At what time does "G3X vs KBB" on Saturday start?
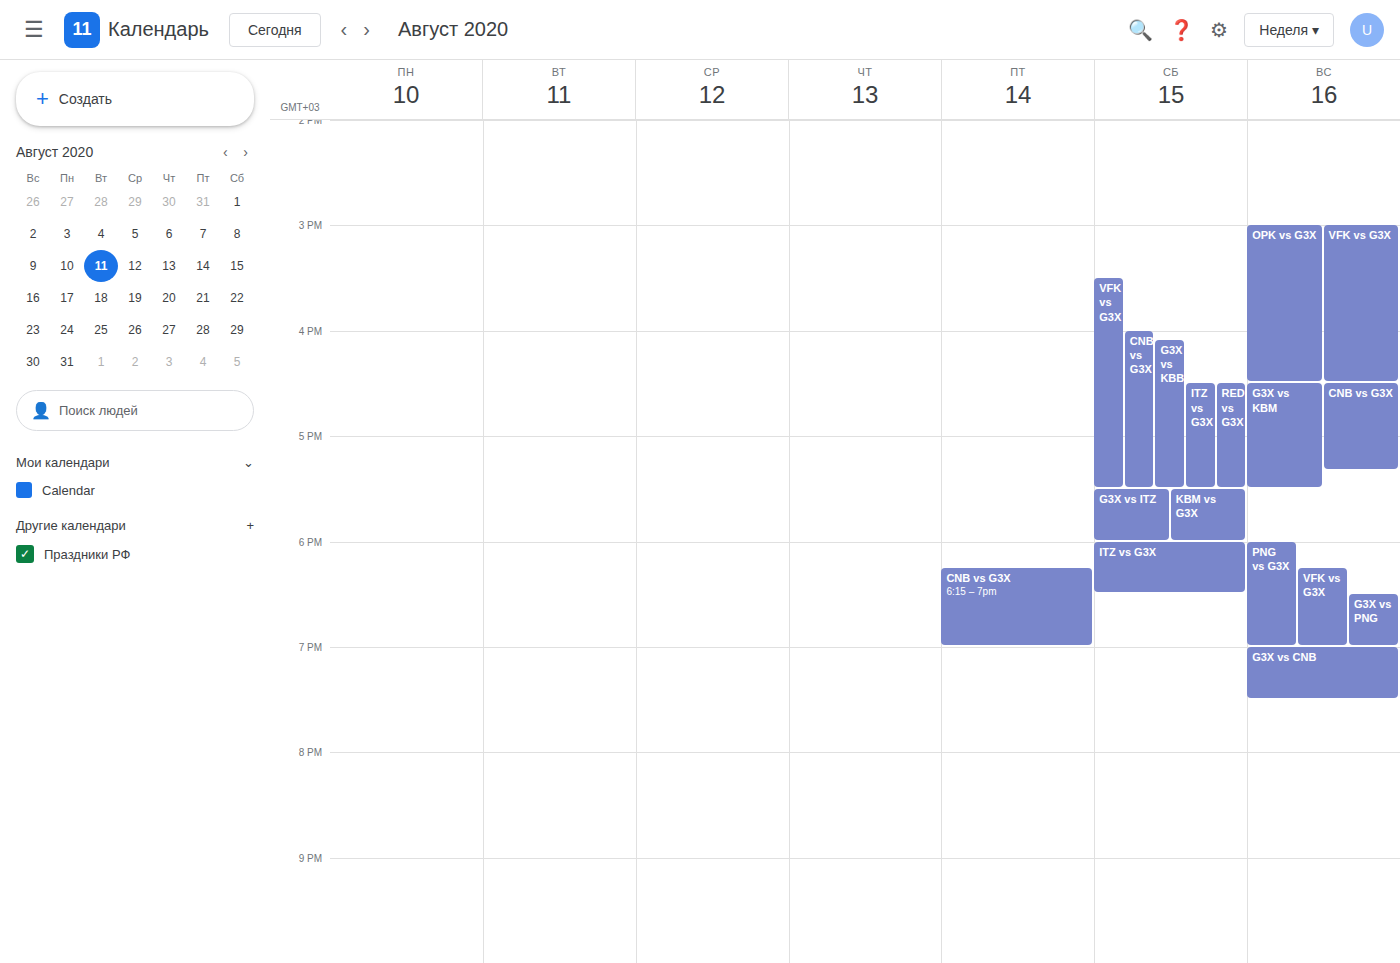
4:05 PM